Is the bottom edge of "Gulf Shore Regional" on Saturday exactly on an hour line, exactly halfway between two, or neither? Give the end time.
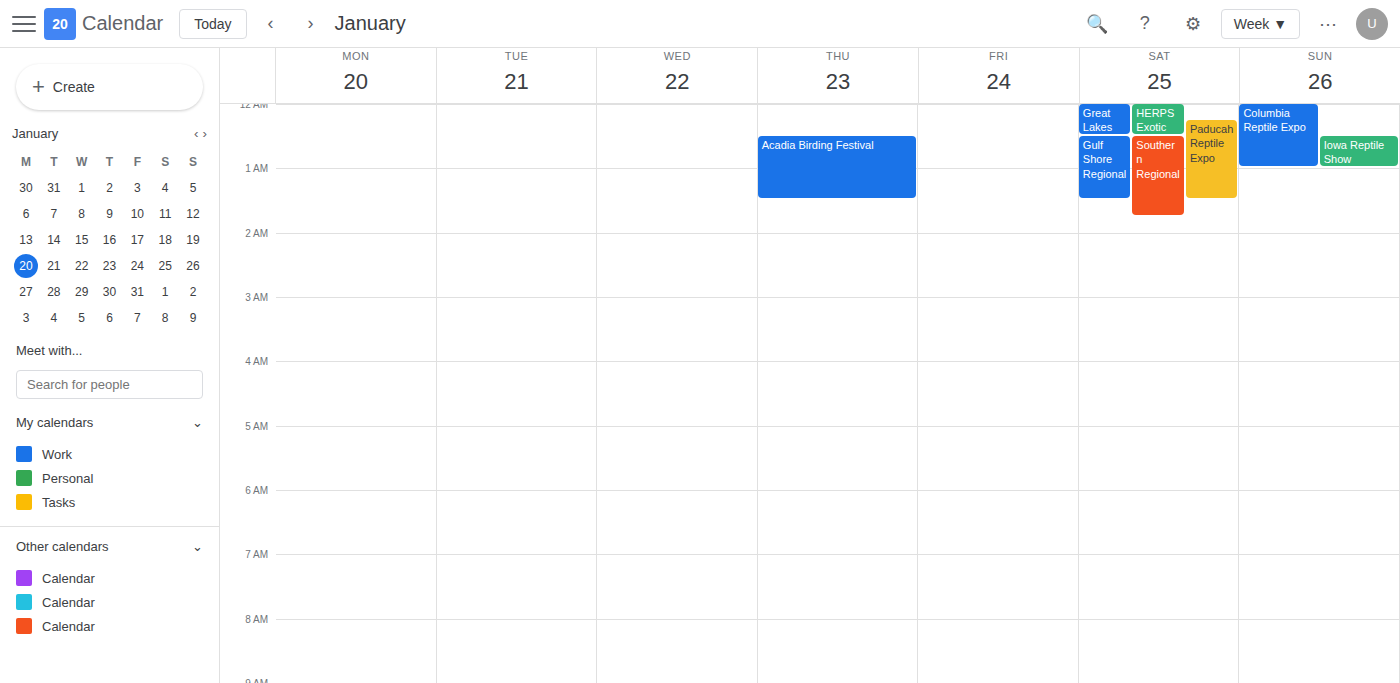
1:30 AM -- halfway between the 1 AM and 2 AM lines.